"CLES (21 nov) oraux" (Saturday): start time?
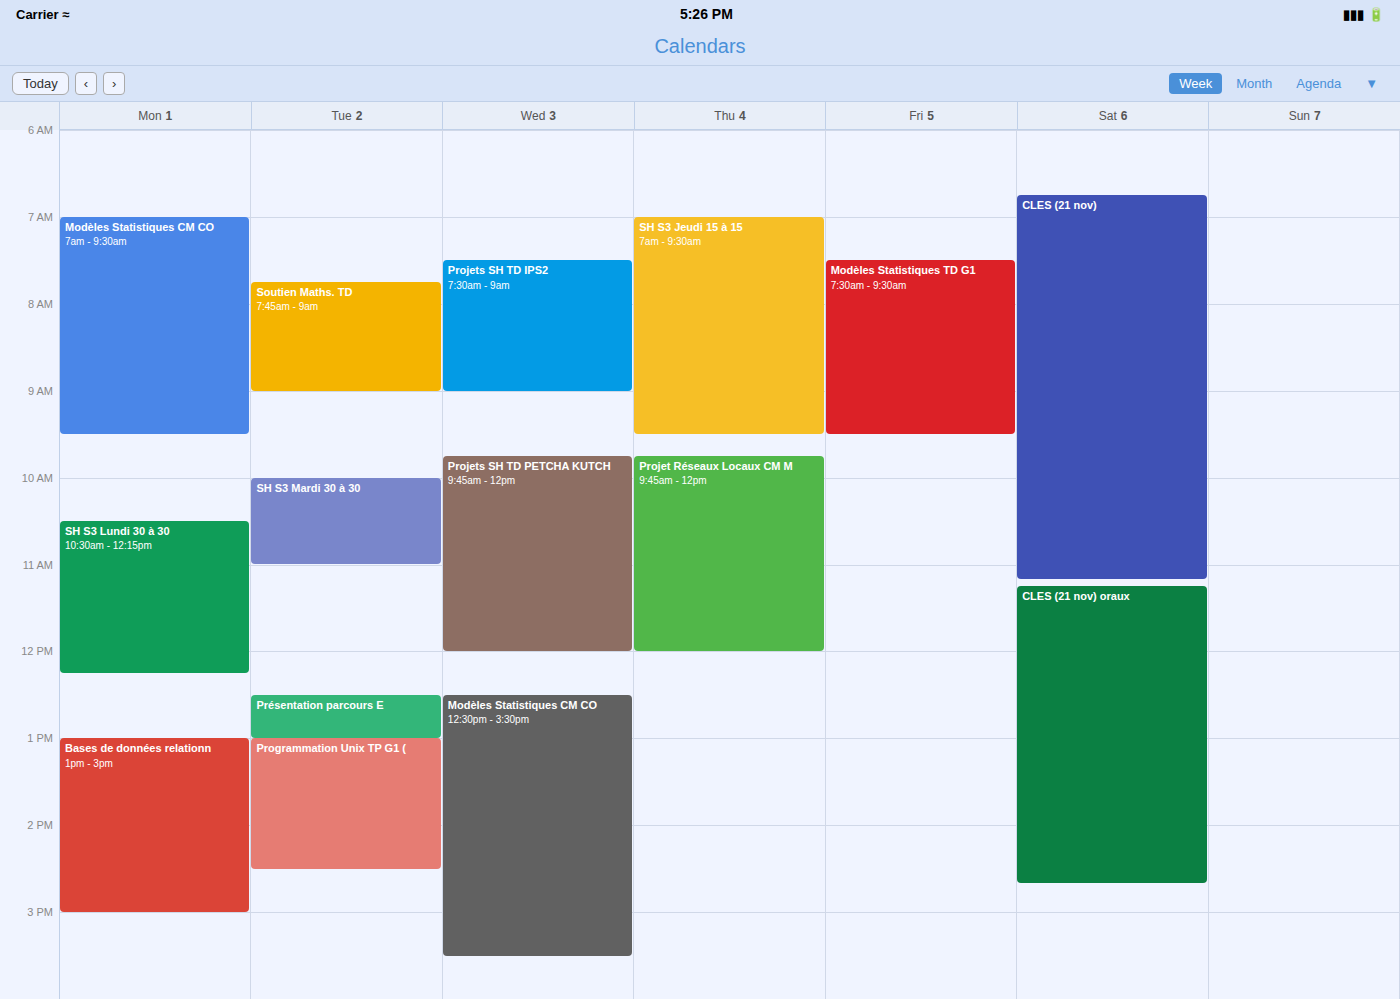
11:15 AM